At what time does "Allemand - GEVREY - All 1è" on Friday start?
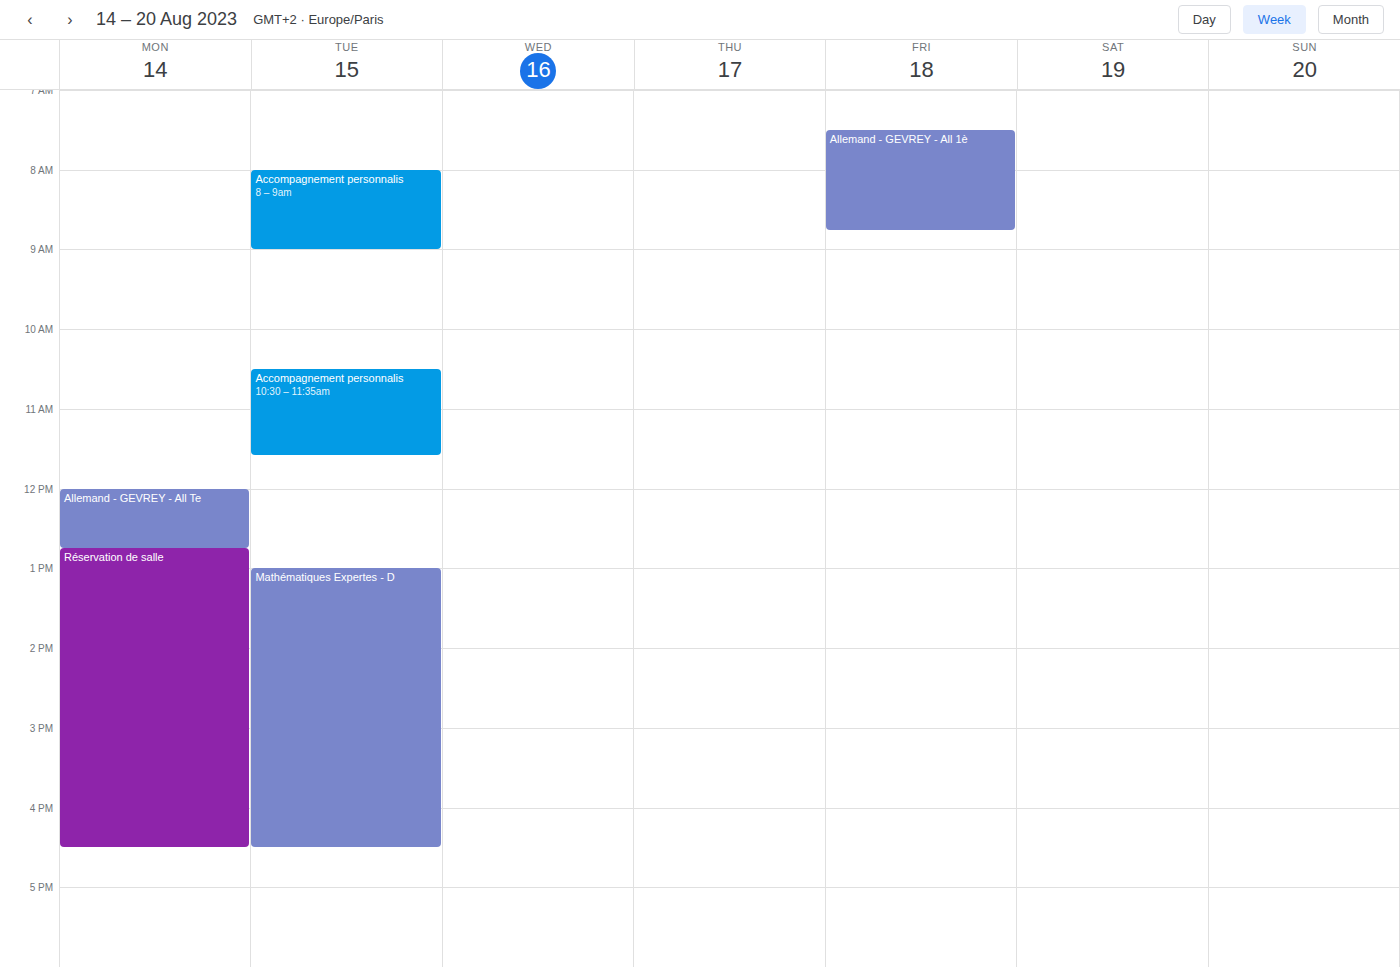
7:30 AM